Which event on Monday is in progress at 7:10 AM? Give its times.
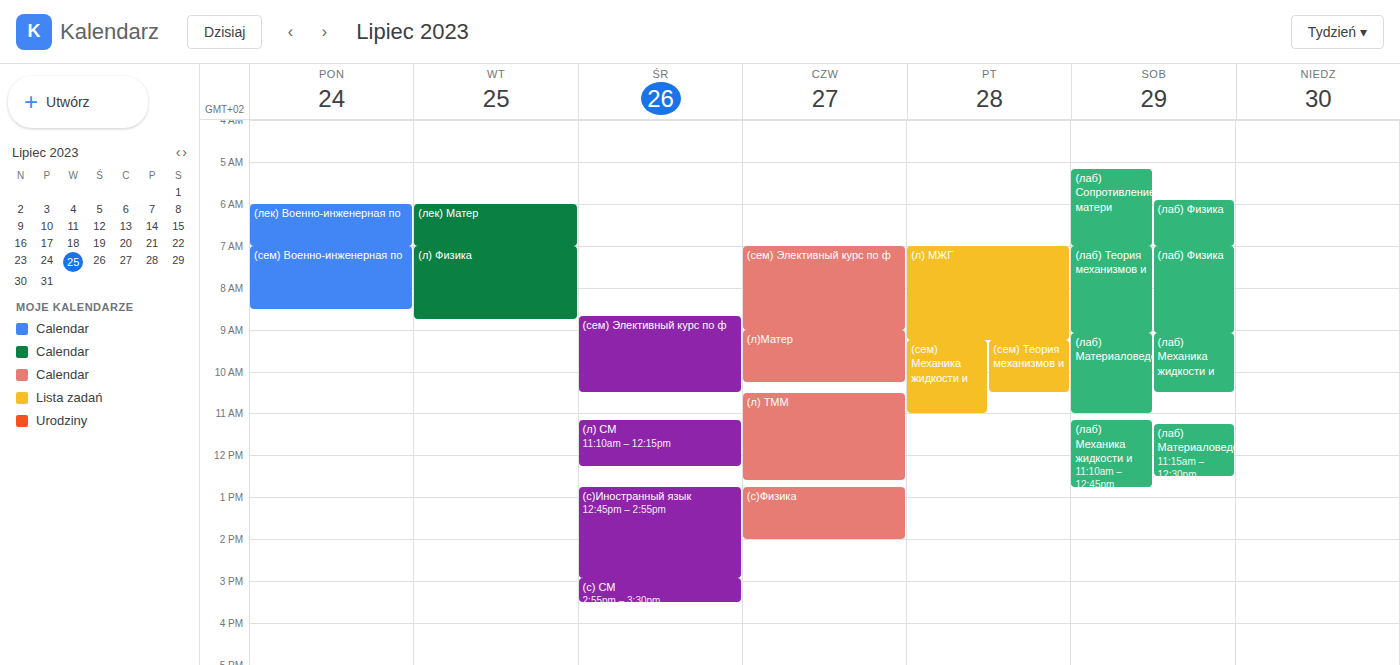
"(сем) Военно-инженерная по", 7:00 AM to 8:30 AM